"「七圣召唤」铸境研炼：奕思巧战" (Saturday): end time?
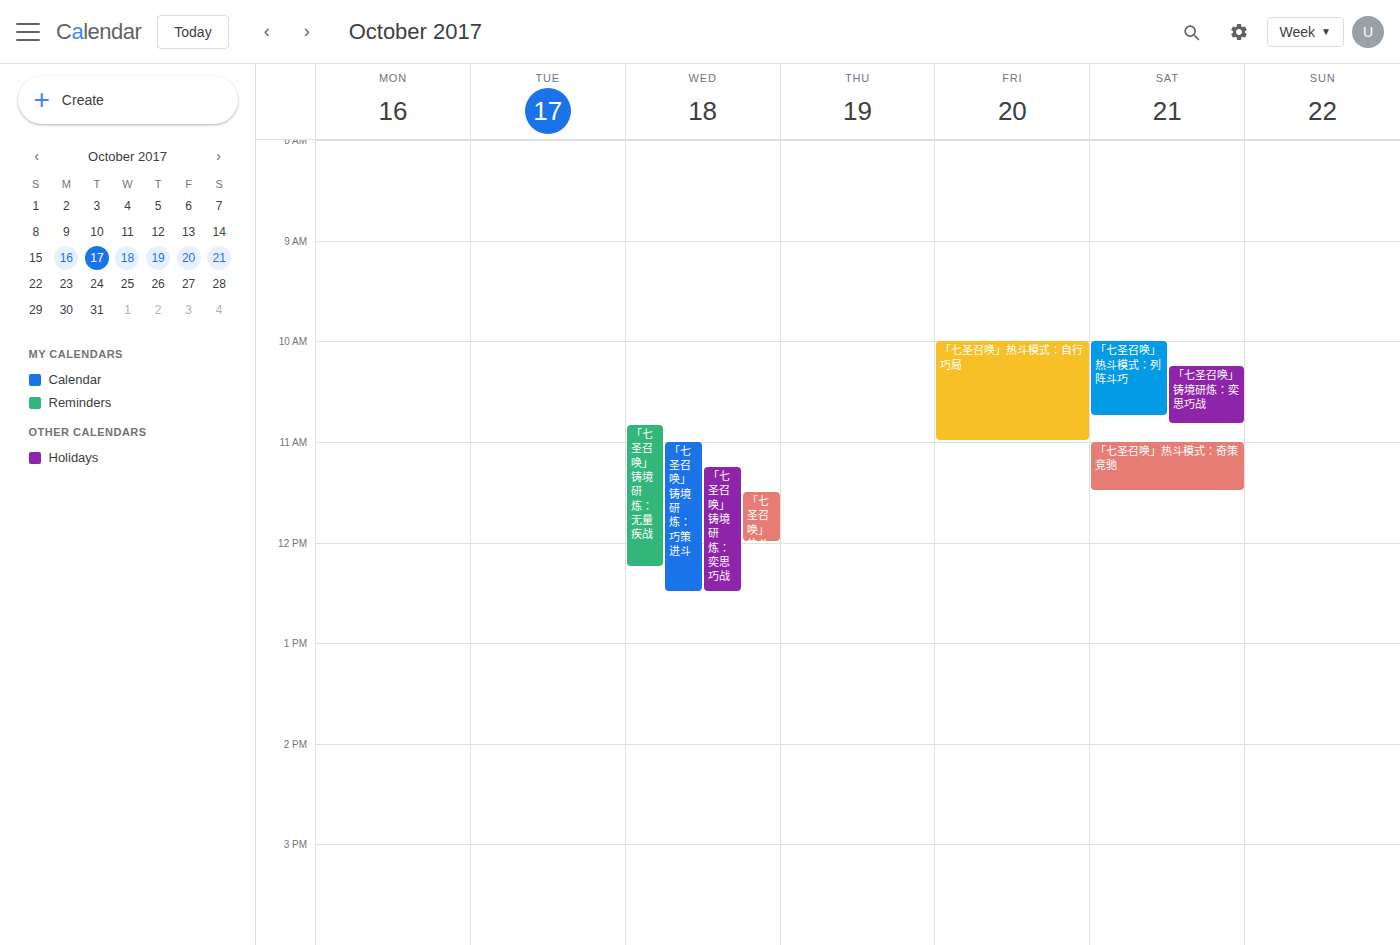
10:50 AM